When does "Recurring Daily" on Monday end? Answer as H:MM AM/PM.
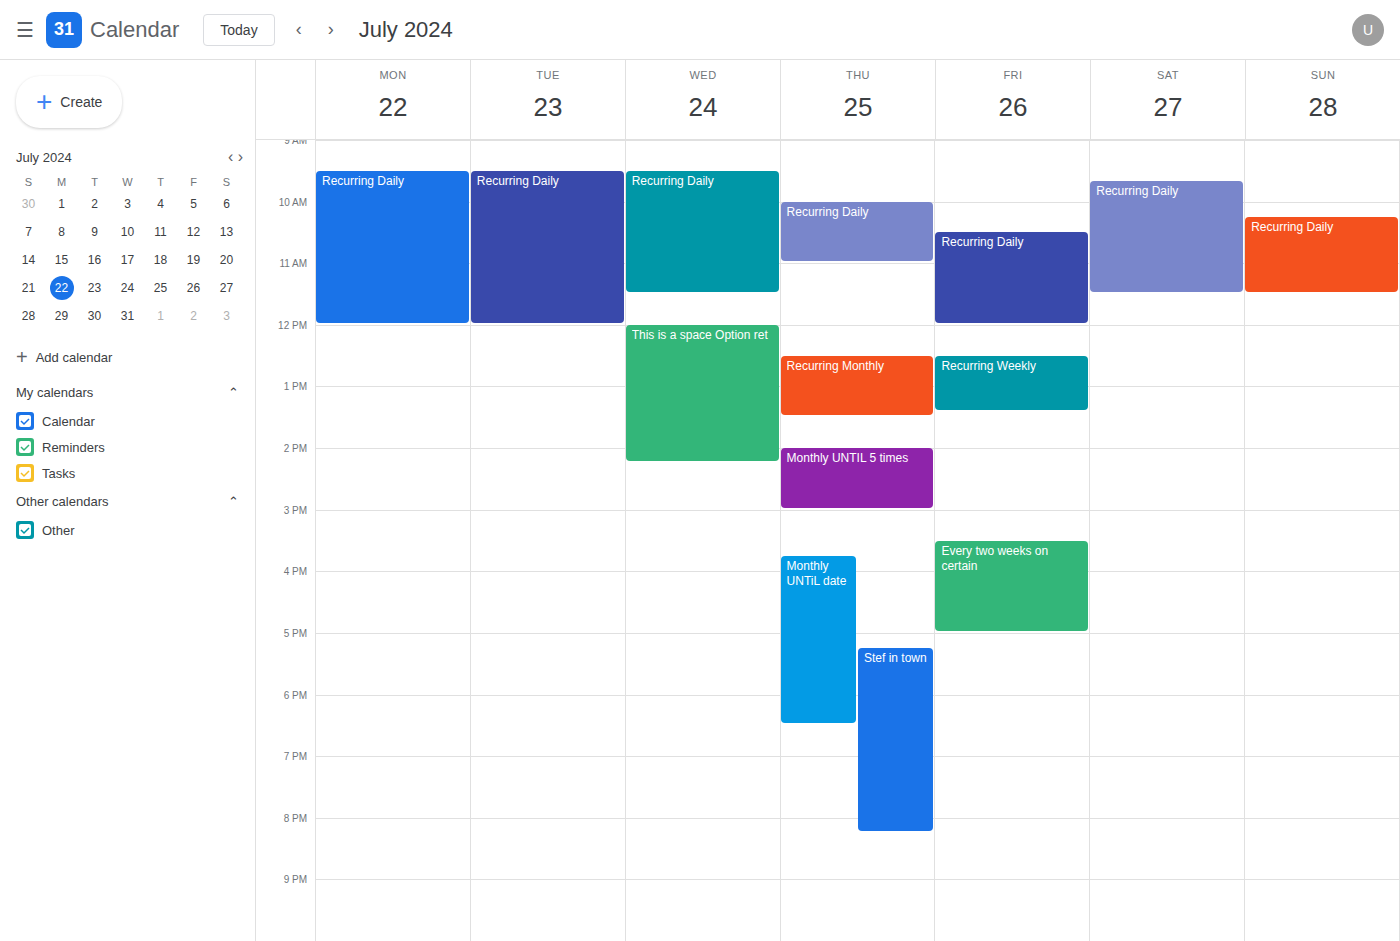
12:00 PM